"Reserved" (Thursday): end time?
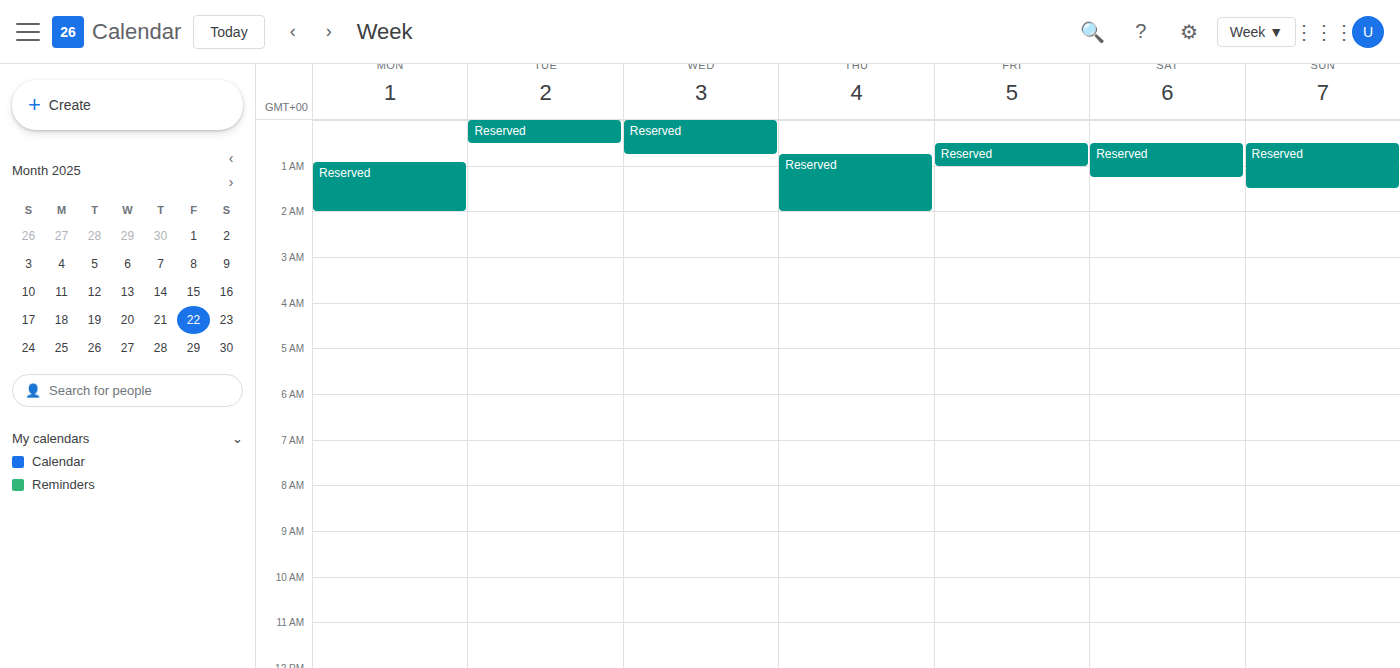
2:00 AM